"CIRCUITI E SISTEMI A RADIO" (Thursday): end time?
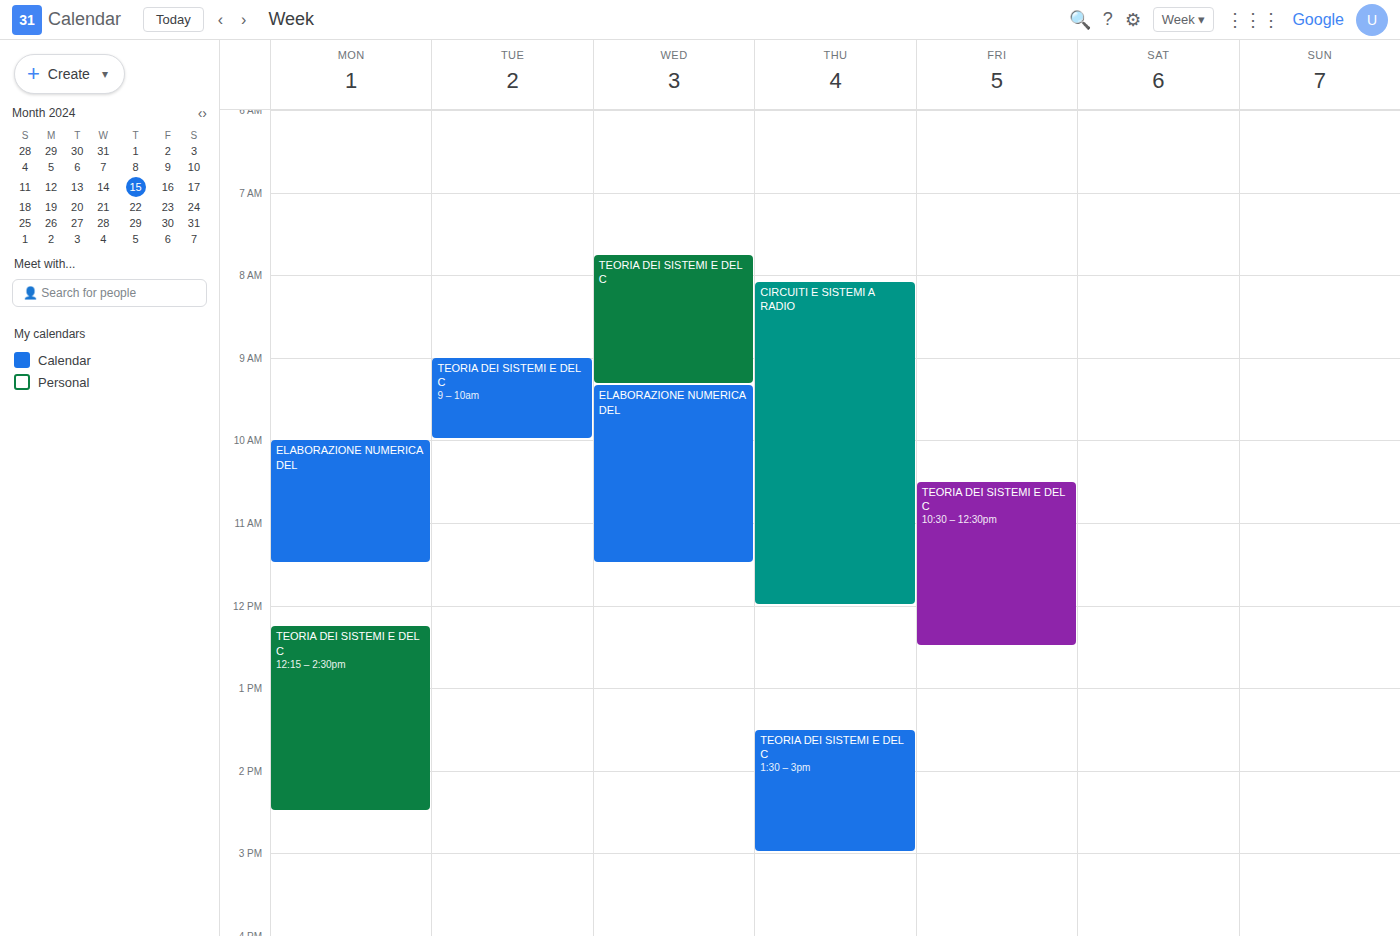
12:00 PM